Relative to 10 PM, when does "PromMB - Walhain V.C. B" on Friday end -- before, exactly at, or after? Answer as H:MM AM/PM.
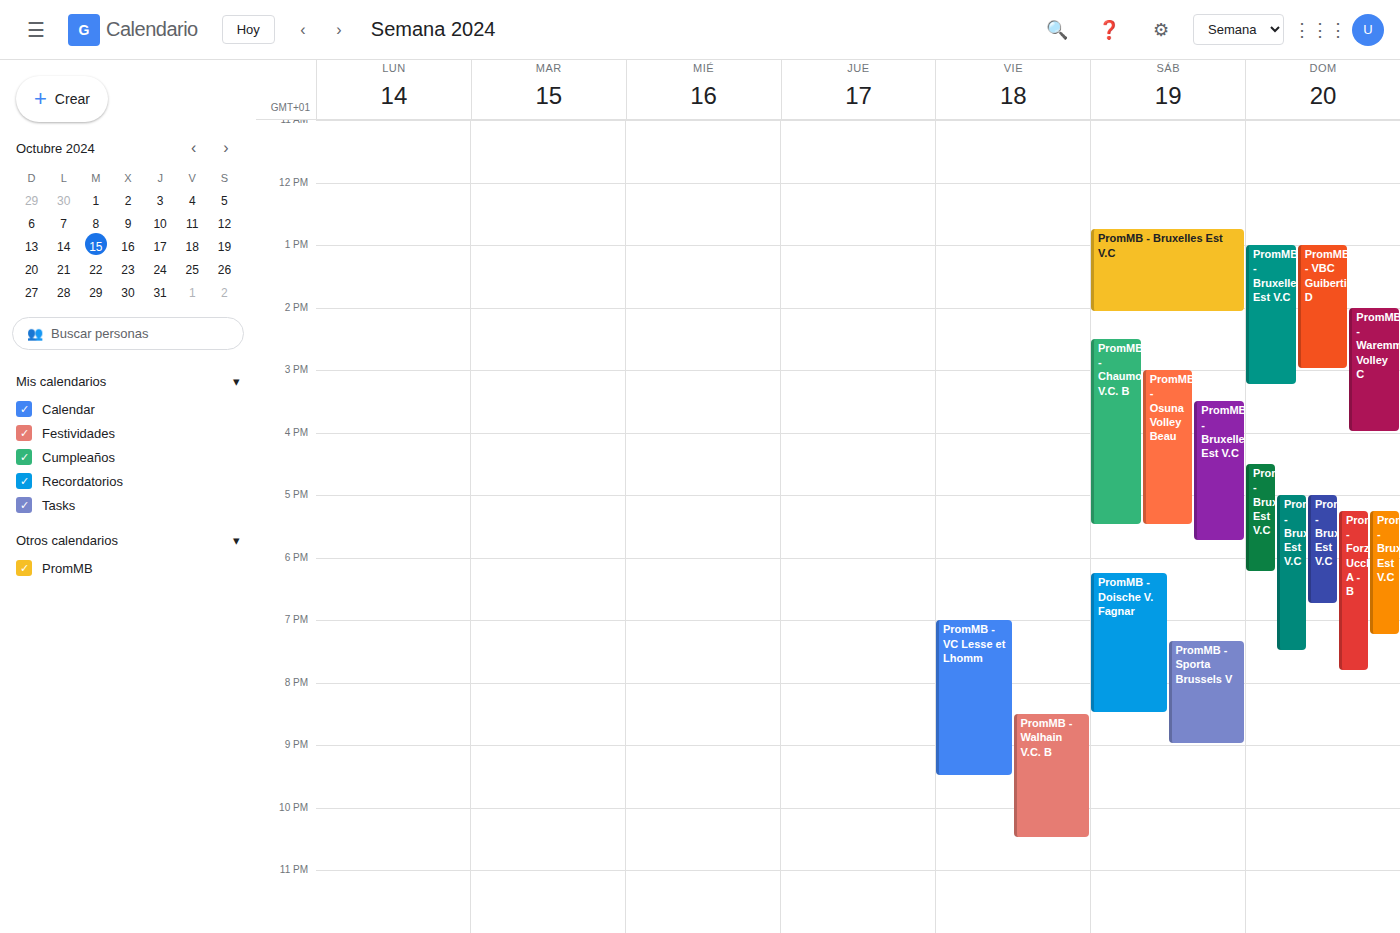
10:30 PM -- after 10 PM, 30 minutes below the 10 PM line.